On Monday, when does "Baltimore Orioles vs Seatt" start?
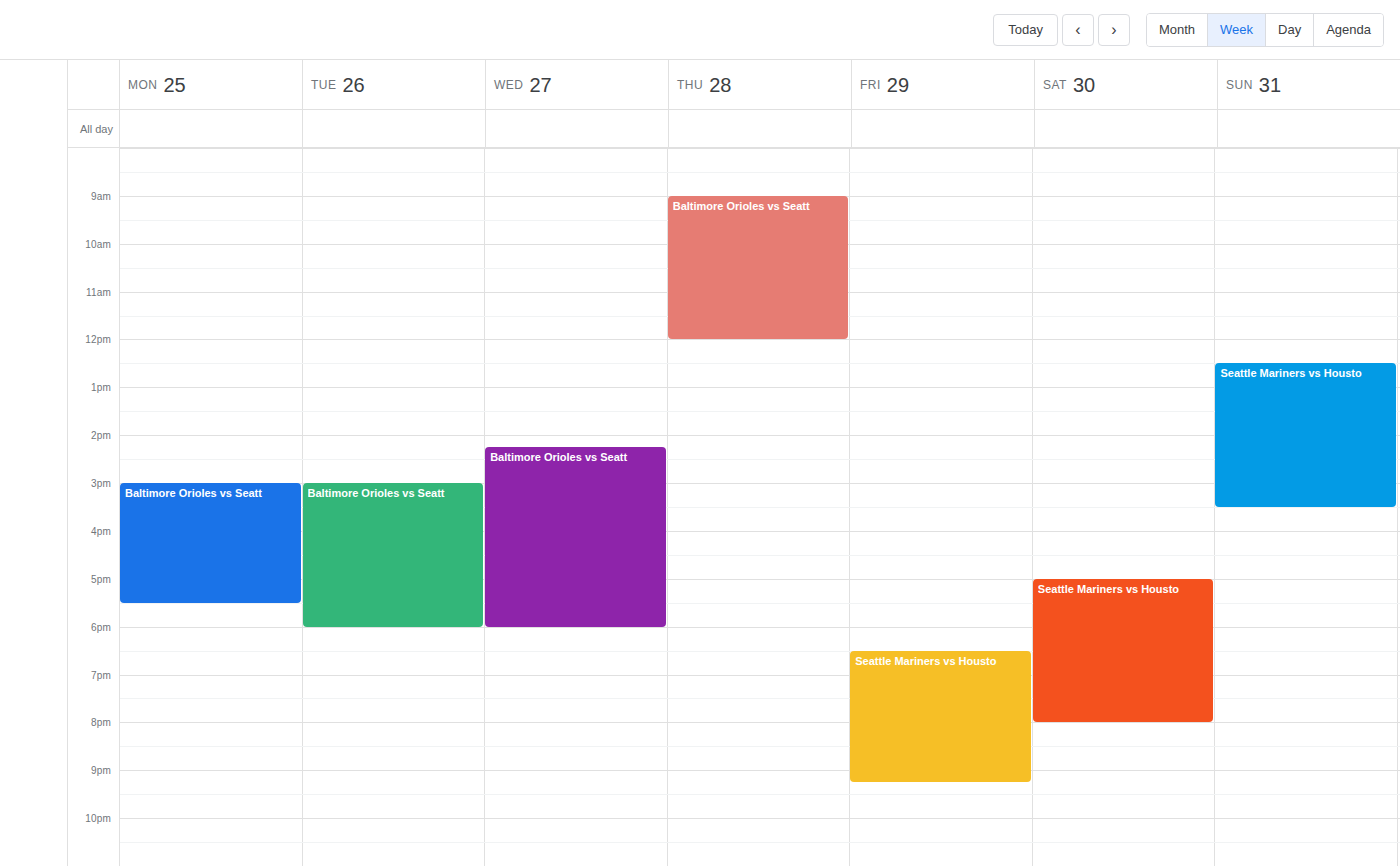
3:00 PM